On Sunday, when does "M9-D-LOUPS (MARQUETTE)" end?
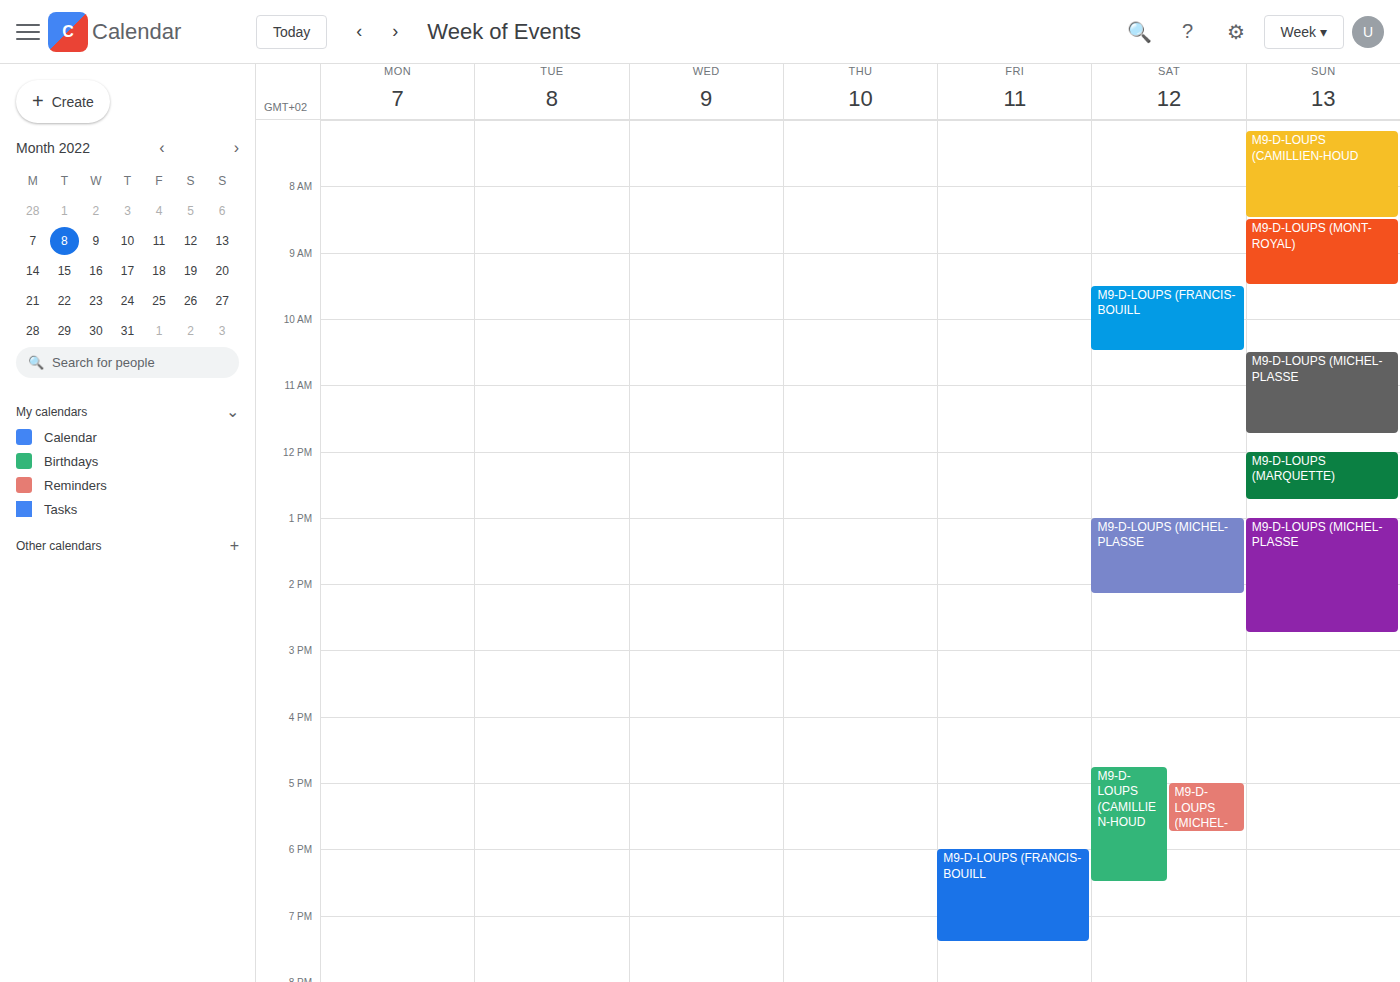
12:45 PM